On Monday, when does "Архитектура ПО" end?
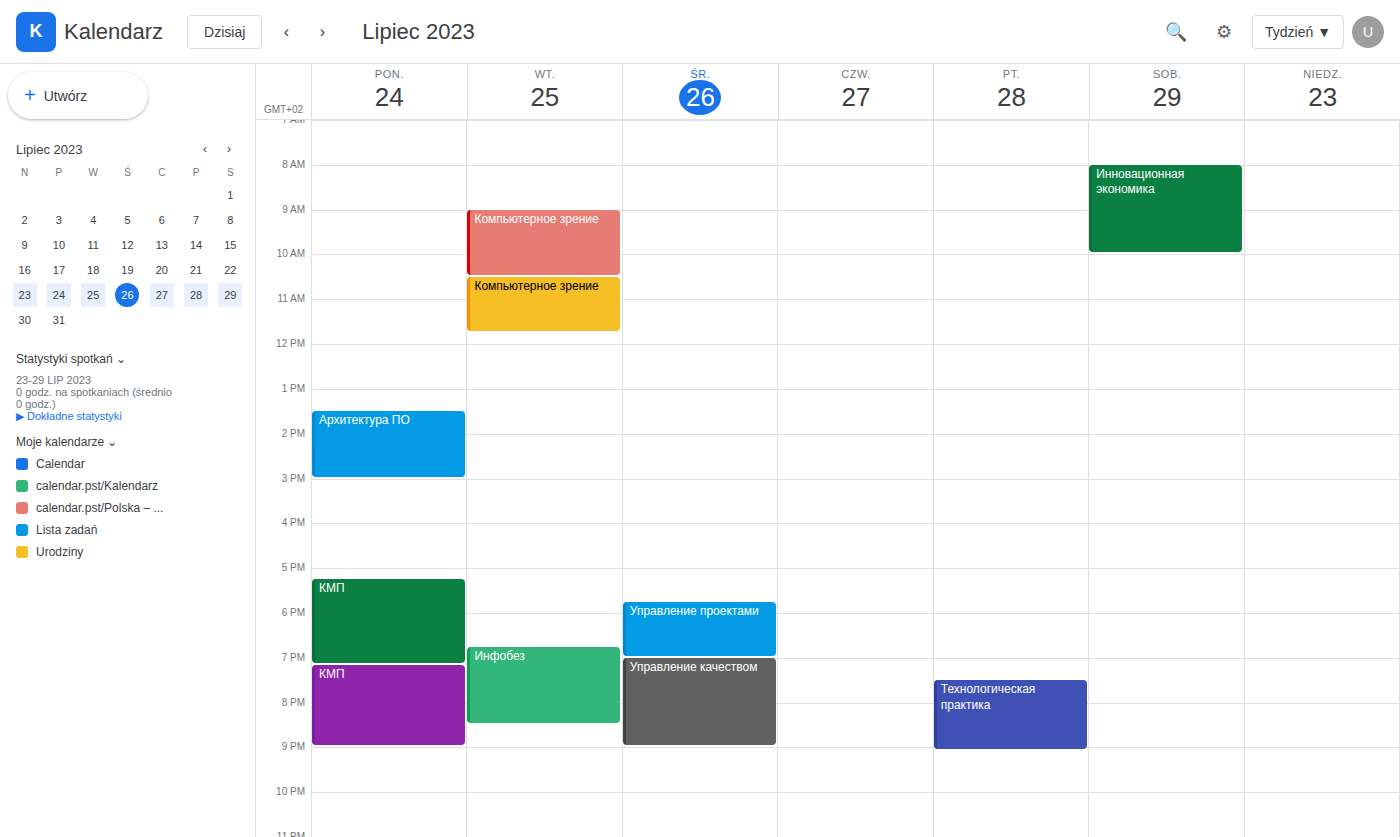
3:00 PM